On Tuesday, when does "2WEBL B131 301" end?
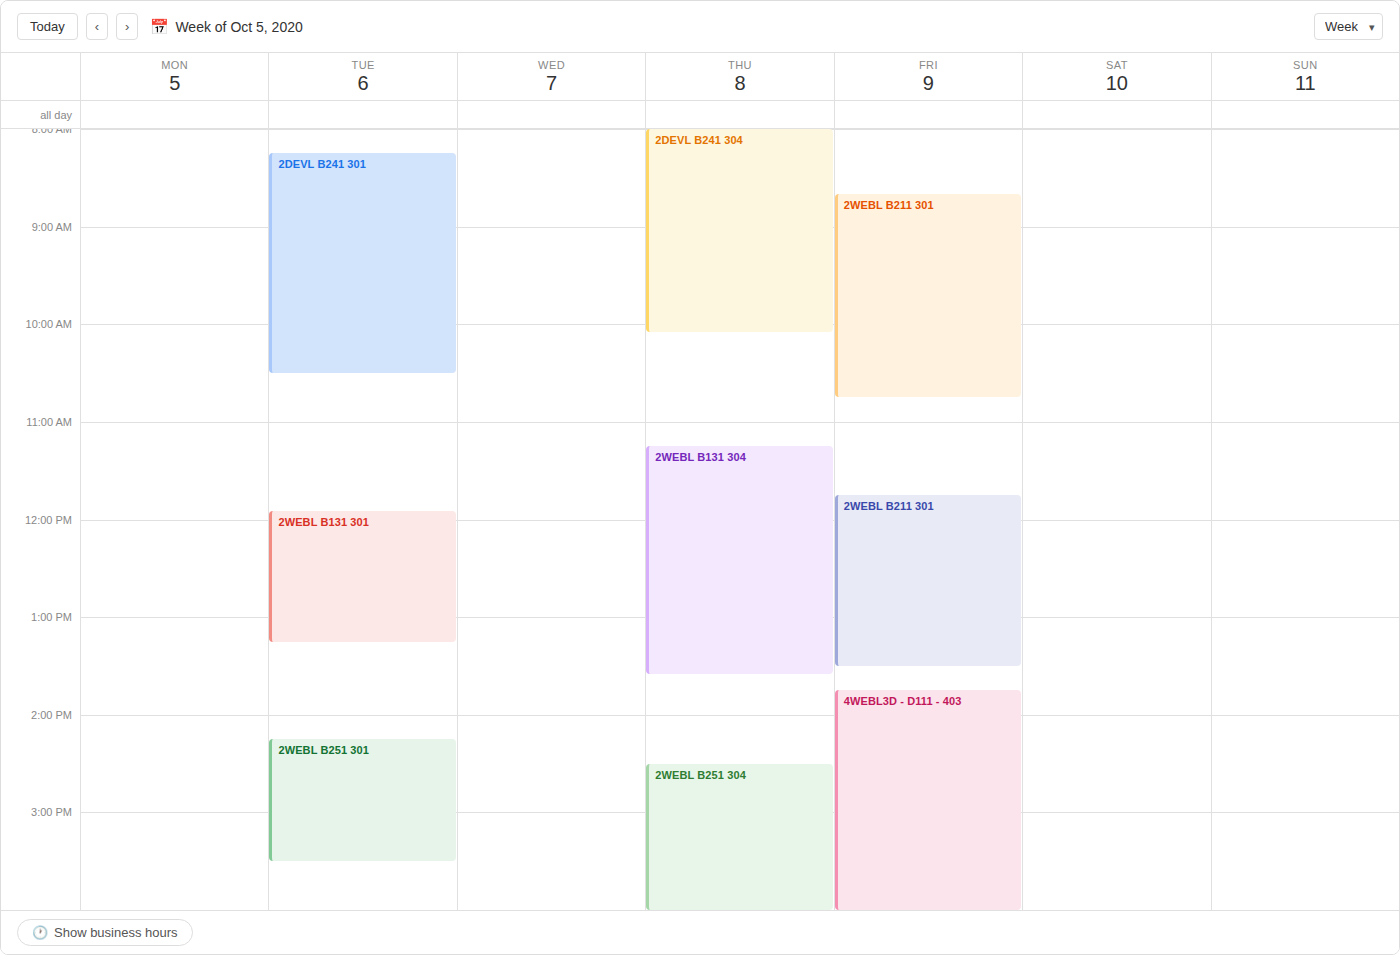
1:15 PM